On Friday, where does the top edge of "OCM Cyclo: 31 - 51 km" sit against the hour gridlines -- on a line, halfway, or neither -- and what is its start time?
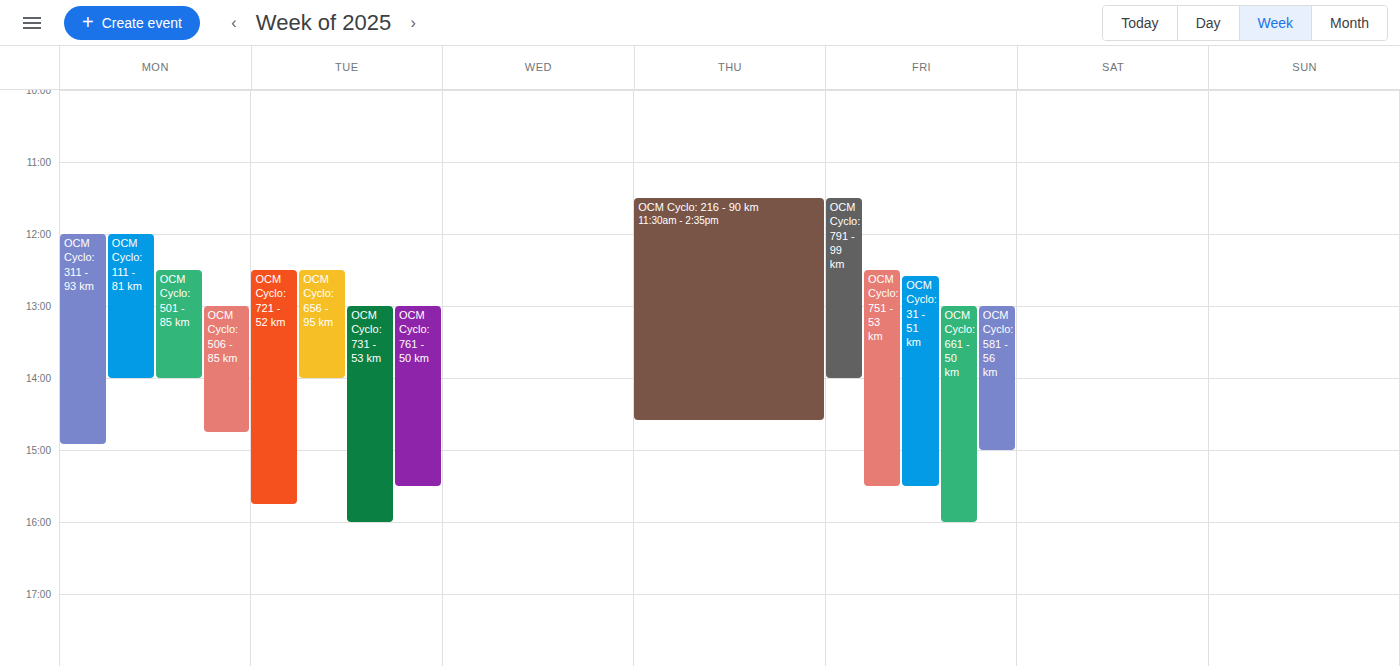
12:35 PM -- neither: 35 minutes below the 12 PM line and 25 minutes above the 1 PM line.